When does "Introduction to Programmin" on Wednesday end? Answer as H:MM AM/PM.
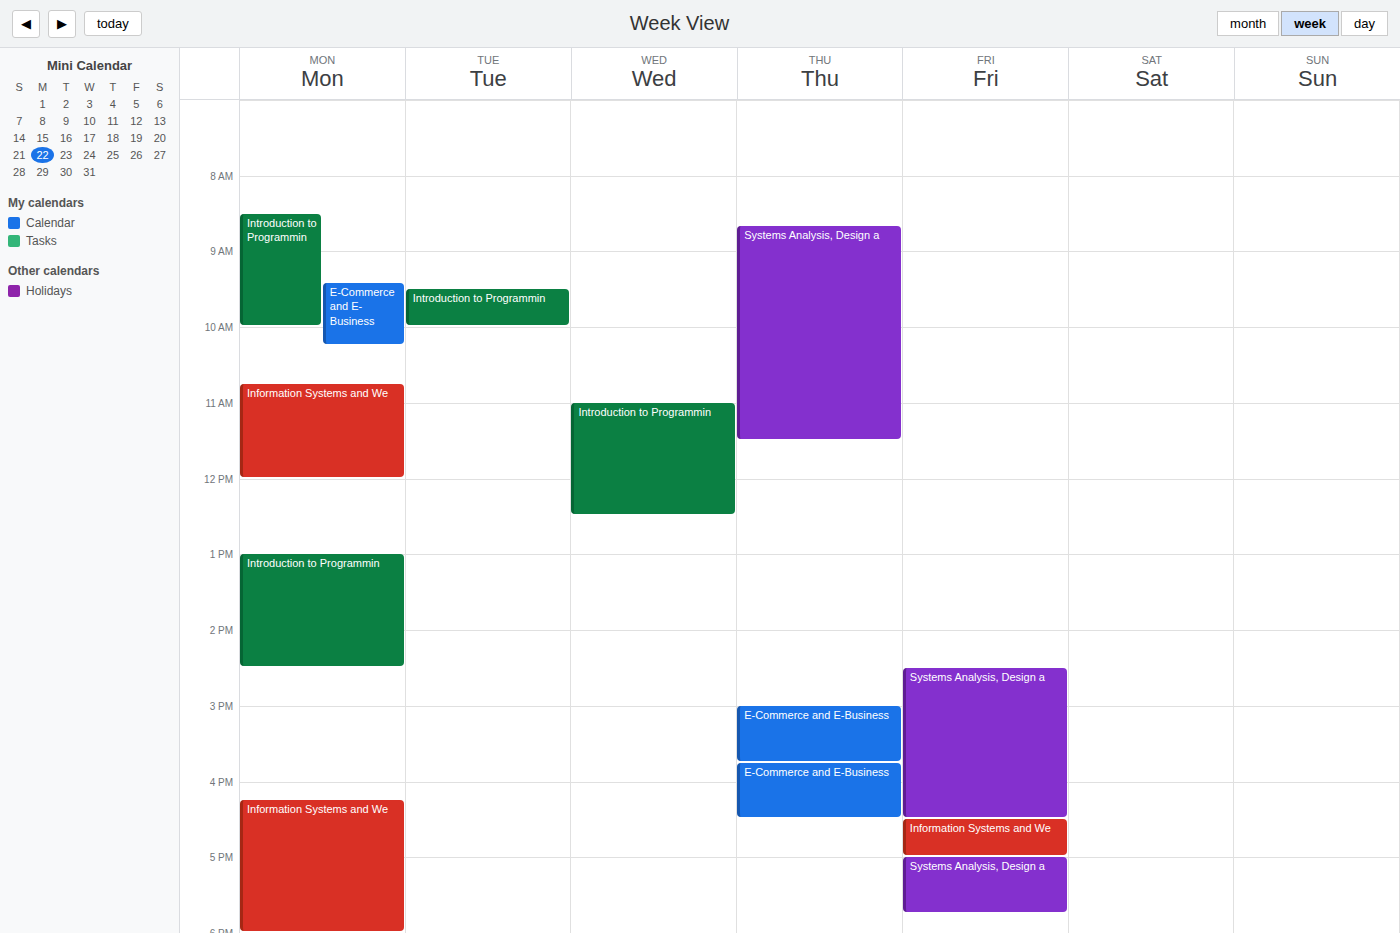
12:30 PM